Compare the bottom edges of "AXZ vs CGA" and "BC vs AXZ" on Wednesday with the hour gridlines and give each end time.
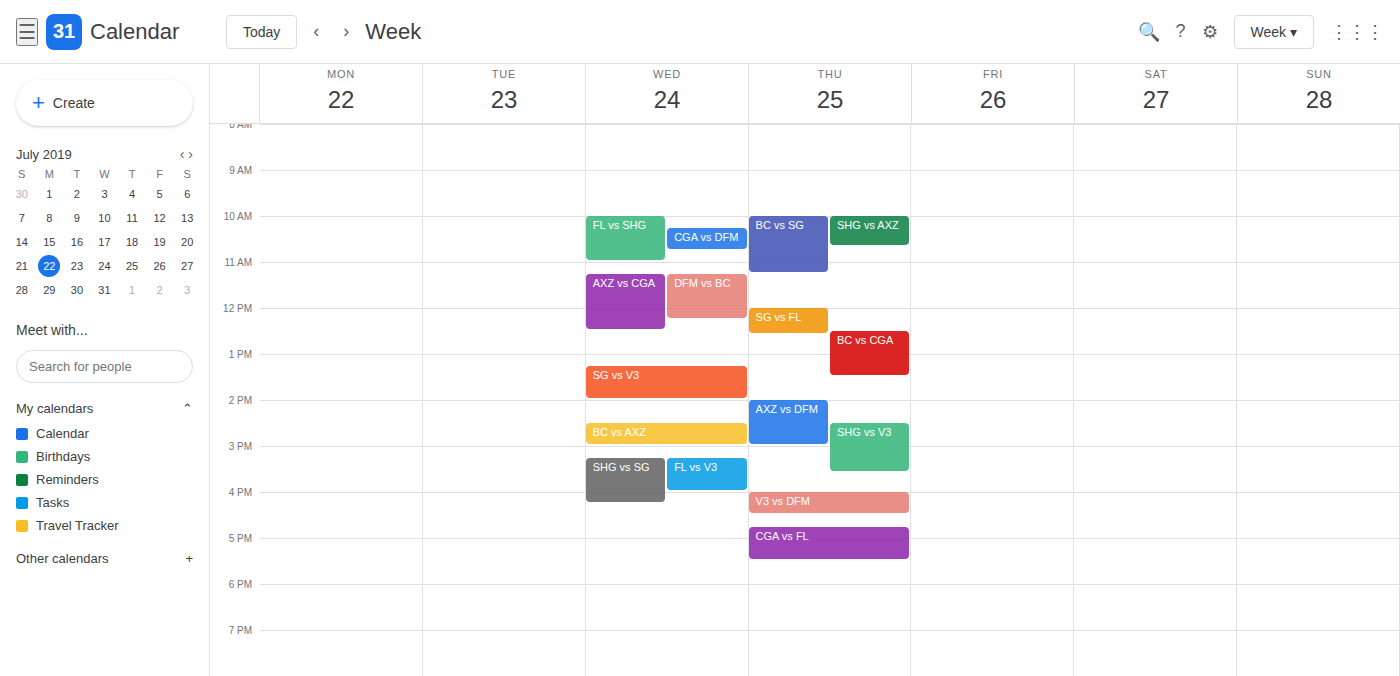
"AXZ vs CGA": 12:30, halfway between the 12:00 and 13:00 lines. "BC vs AXZ": 15:00, exactly on the 15:00 line.